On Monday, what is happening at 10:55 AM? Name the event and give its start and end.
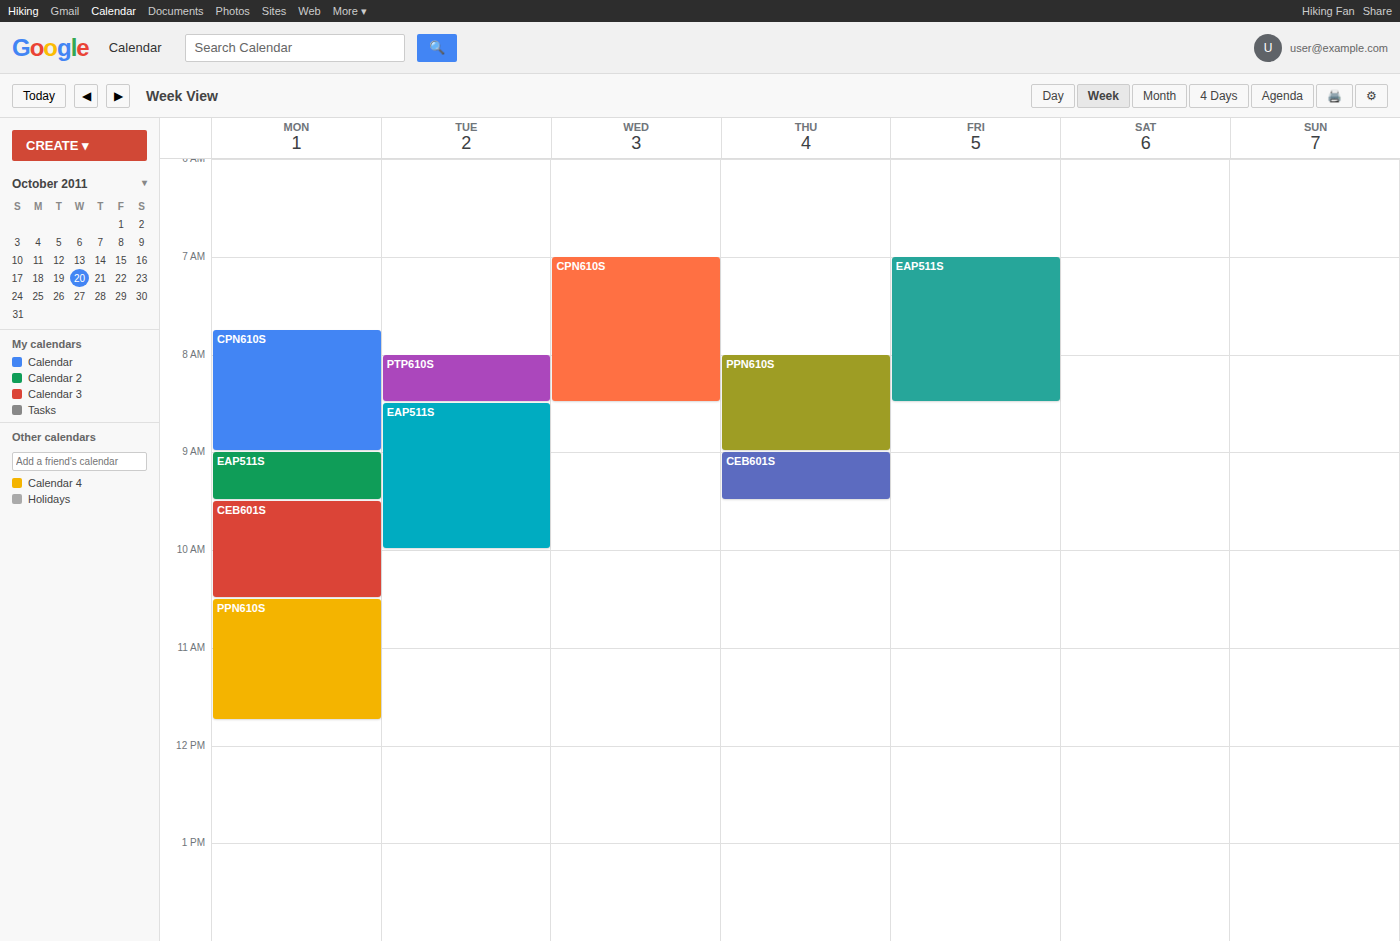
"PPN610S", 10:30 AM to 11:45 AM